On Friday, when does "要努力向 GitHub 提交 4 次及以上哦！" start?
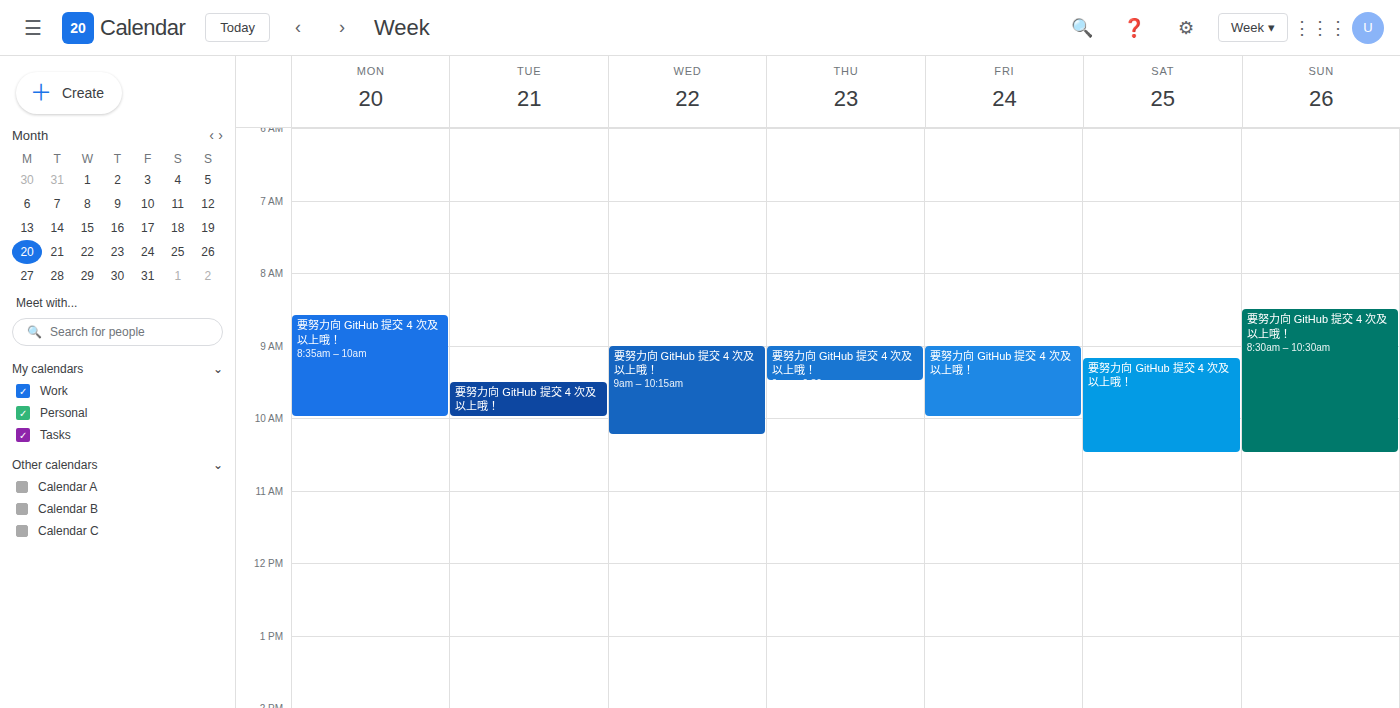
9:00 AM